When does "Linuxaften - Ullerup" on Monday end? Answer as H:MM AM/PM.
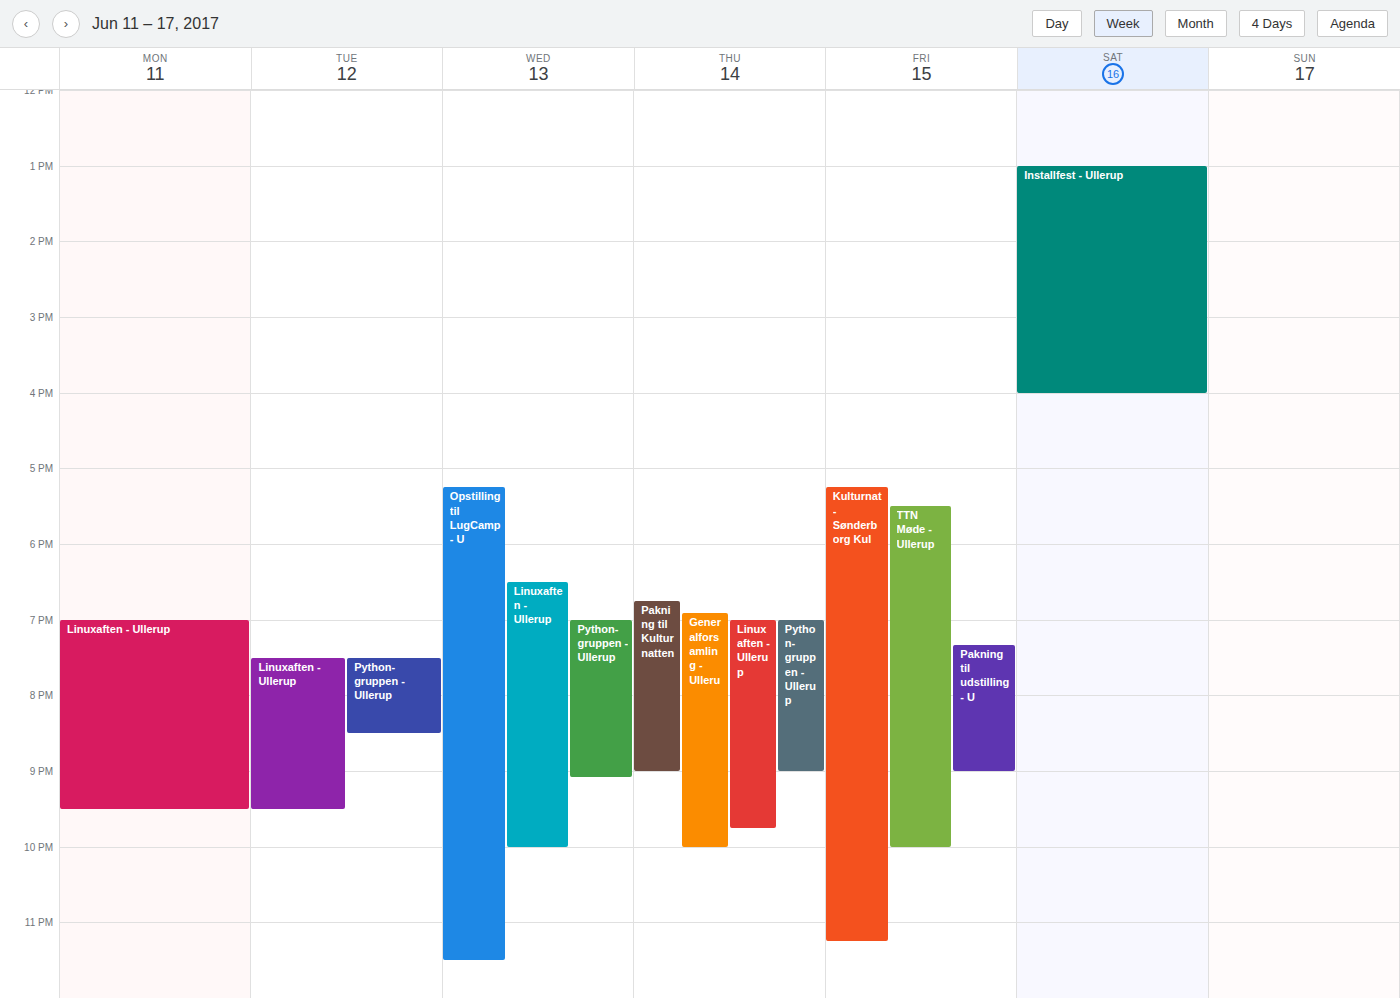
9:30 PM